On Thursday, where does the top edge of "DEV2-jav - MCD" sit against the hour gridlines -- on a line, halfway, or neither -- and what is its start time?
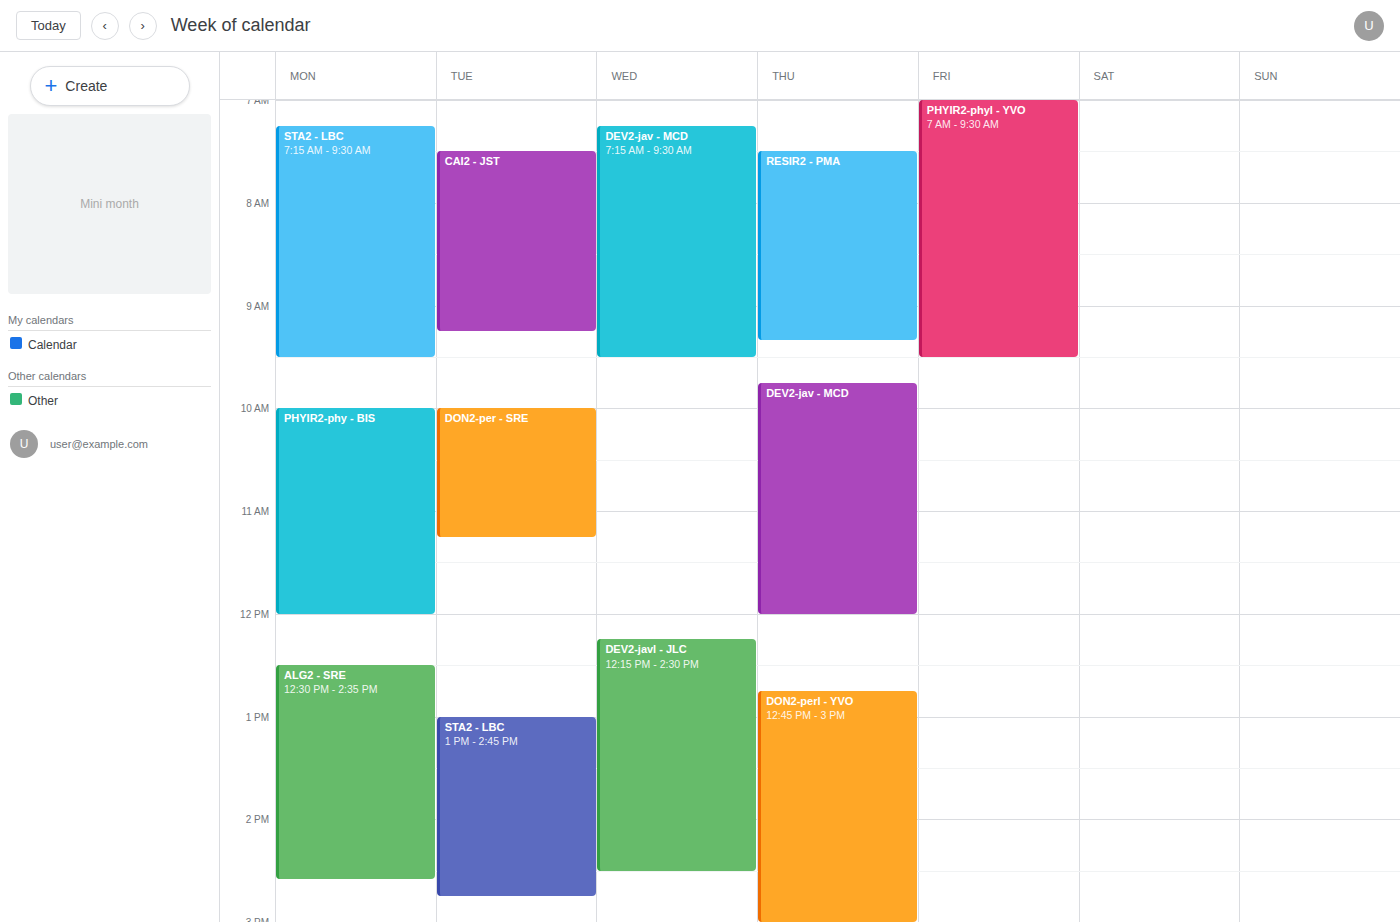
9:45 AM -- neither: three quarters of the way from the 9 AM line to the 10 AM line.